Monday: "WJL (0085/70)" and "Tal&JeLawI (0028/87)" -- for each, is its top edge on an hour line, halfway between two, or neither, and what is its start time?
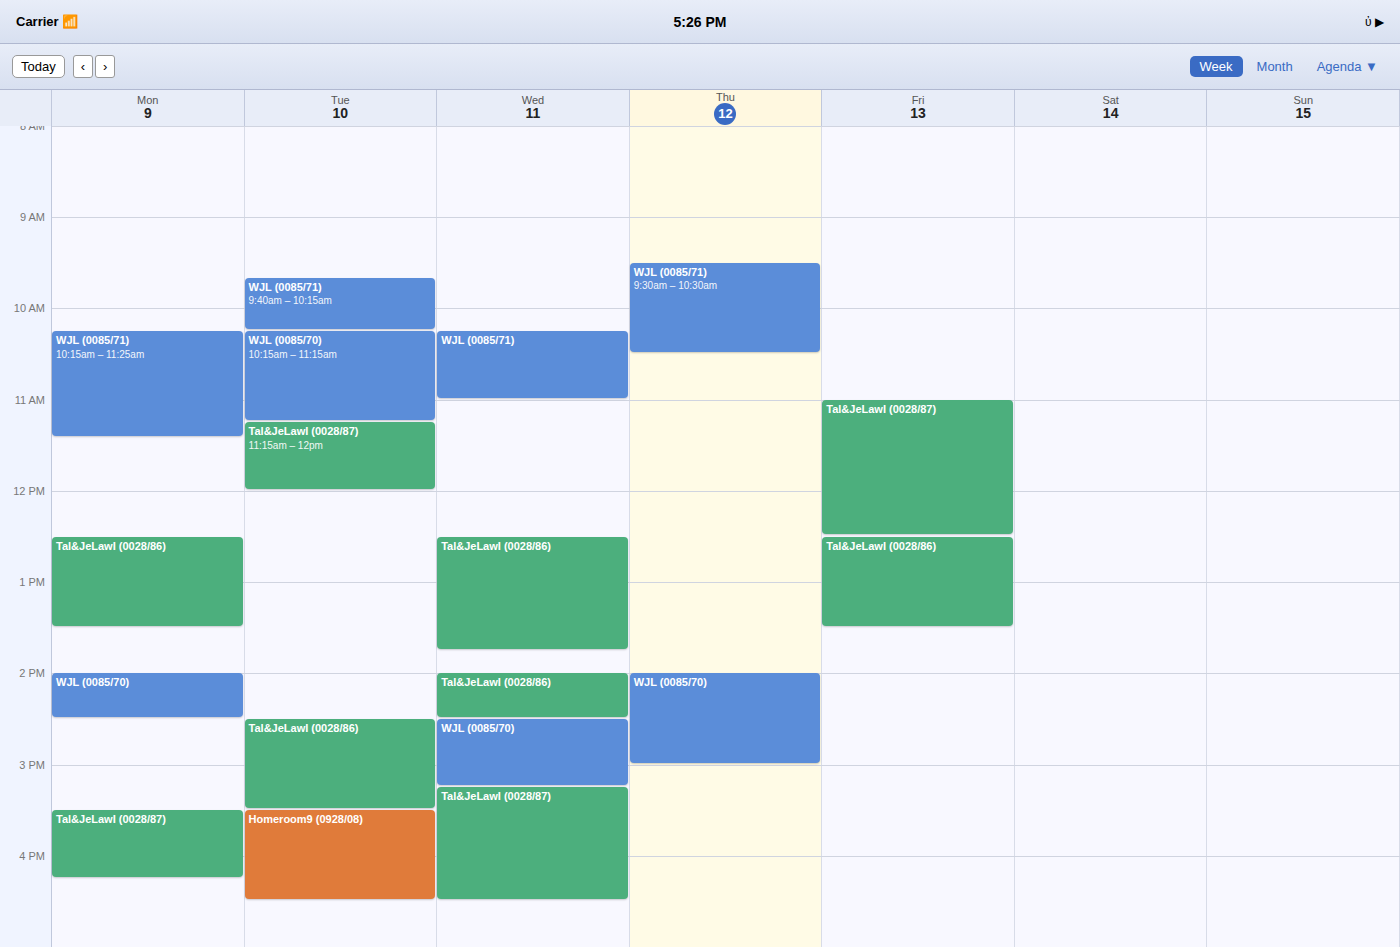
"WJL (0085/70)": 2:00 PM, exactly on the 2 PM line. "Tal&JeLawI (0028/87)": 3:30 PM, halfway between the 3 PM and 4 PM lines.